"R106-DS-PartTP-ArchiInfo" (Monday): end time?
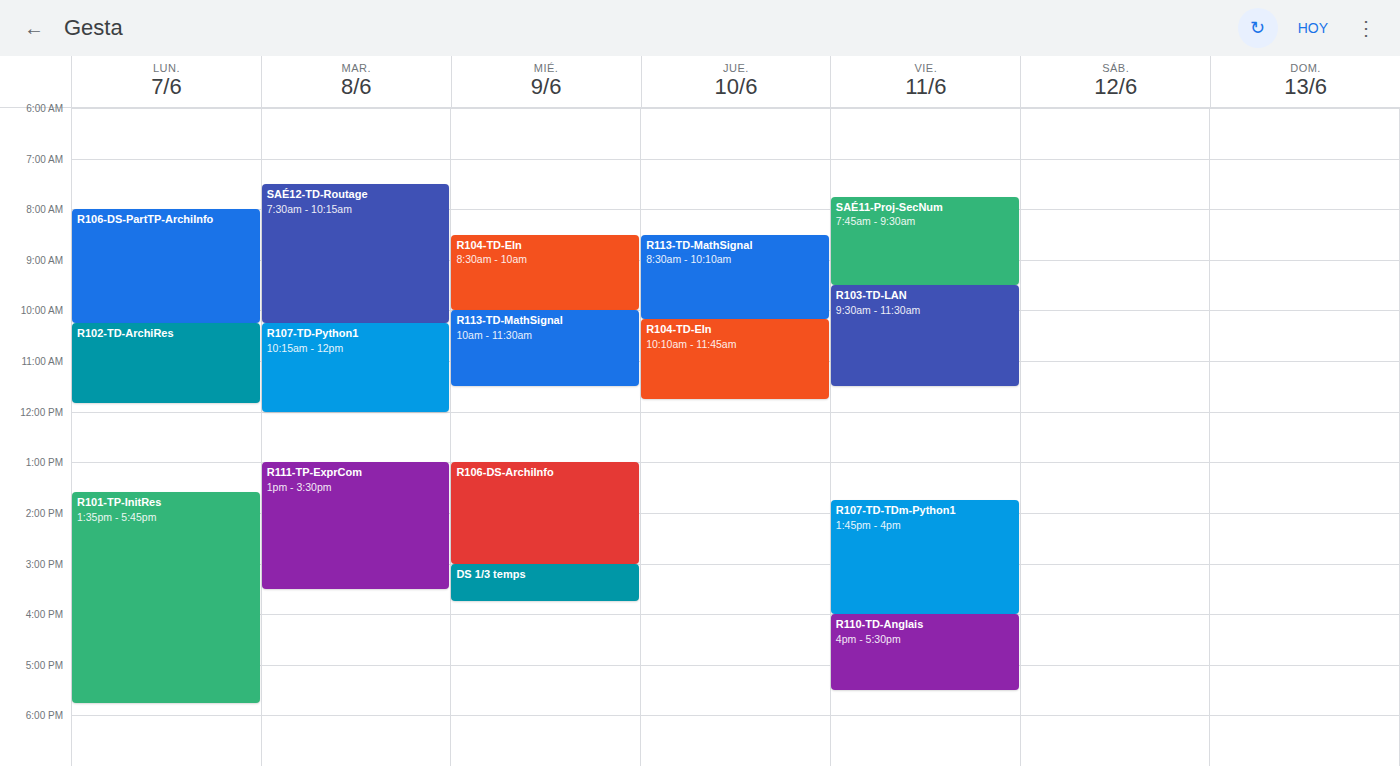
10:15 AM